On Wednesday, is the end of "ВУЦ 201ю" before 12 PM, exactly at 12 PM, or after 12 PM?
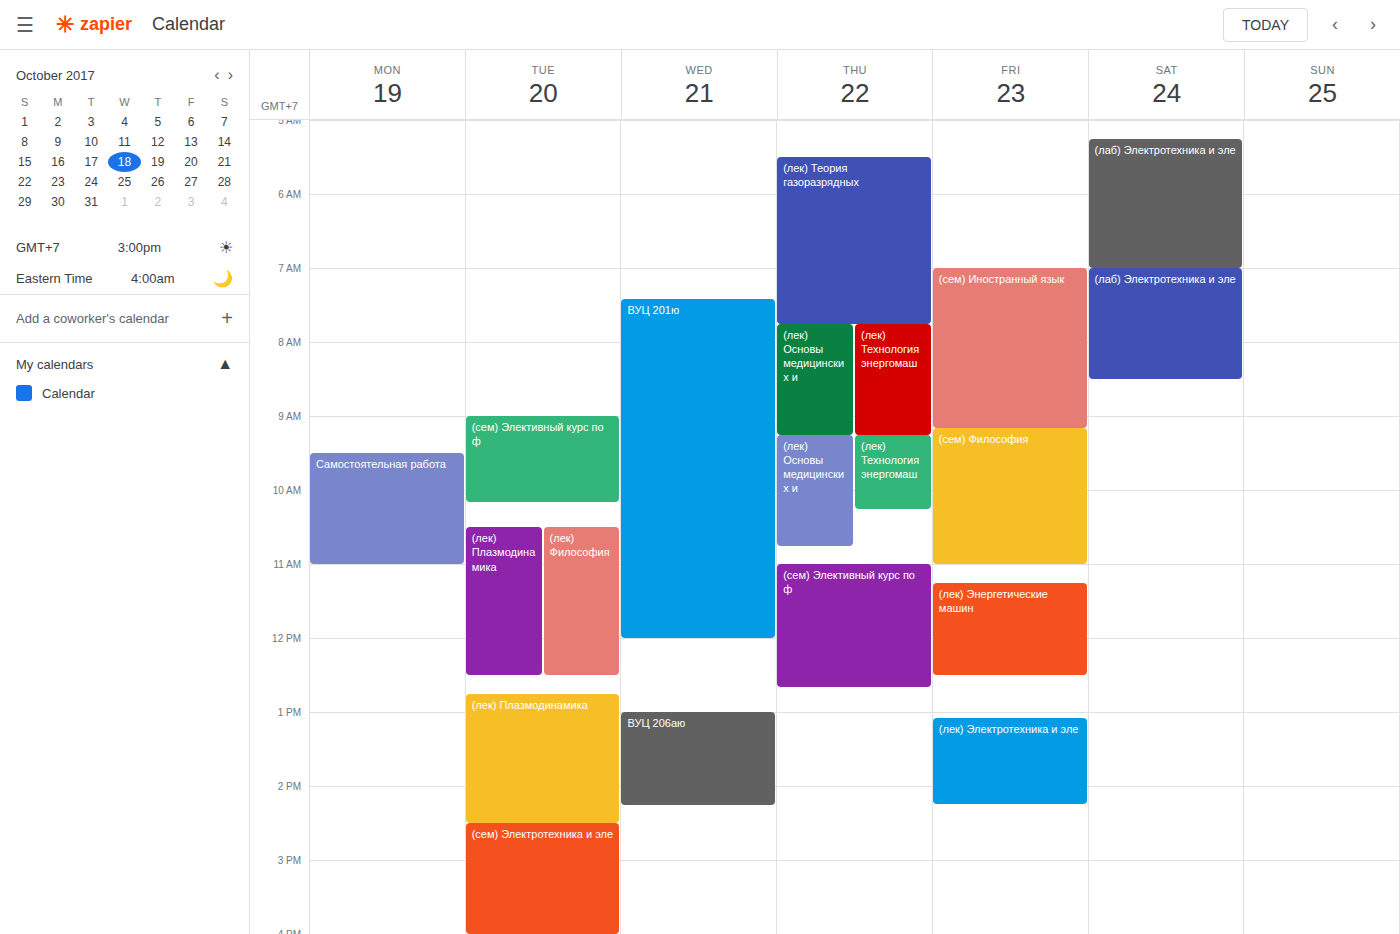
12:00 PM -- exactly at 12 PM, on the 12 PM line.